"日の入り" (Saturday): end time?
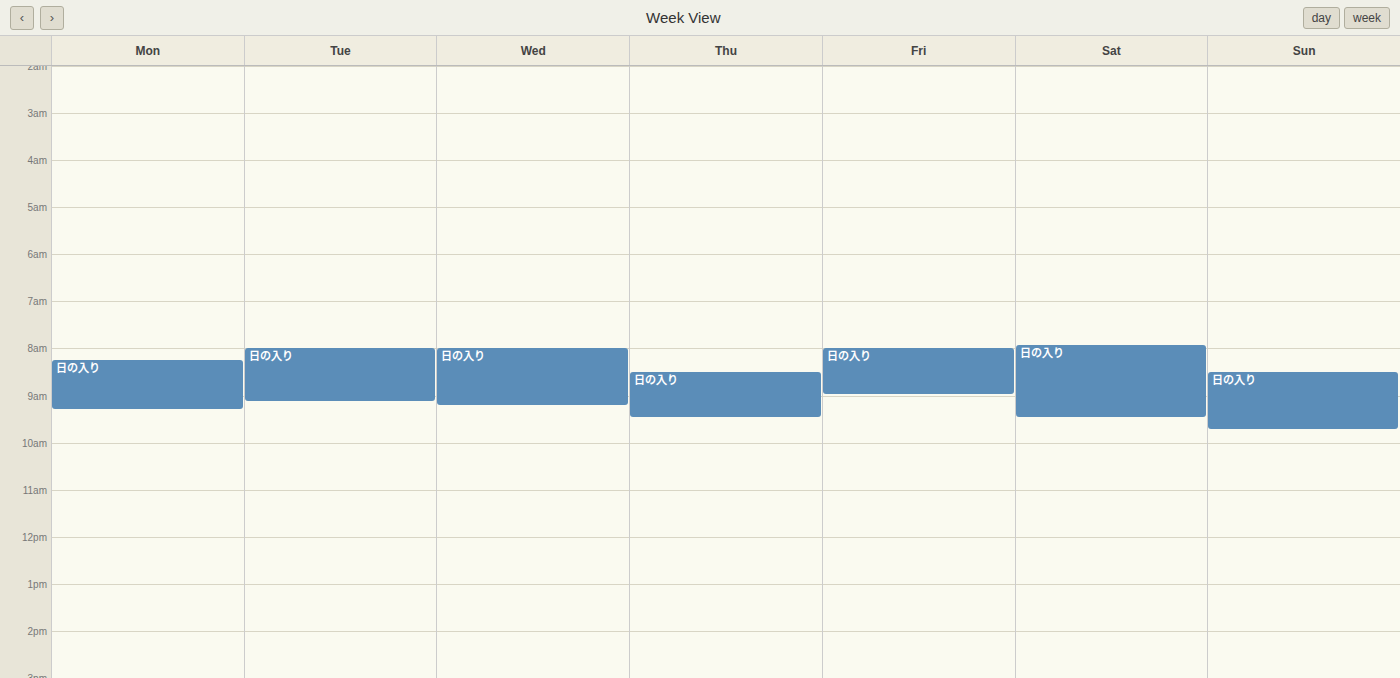
9:30 AM